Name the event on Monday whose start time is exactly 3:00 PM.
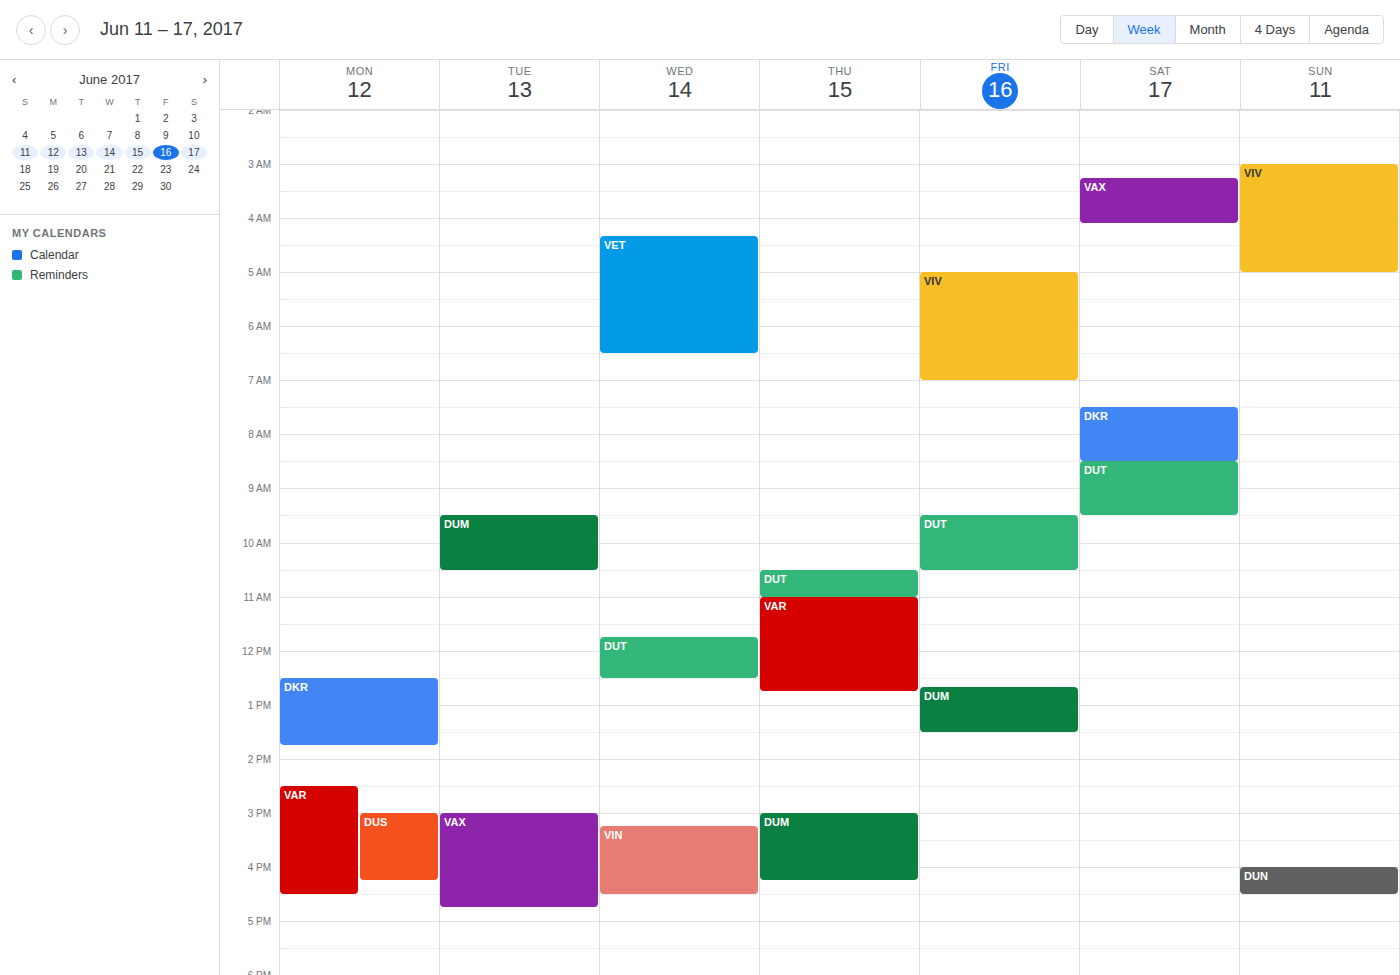
"DUS"